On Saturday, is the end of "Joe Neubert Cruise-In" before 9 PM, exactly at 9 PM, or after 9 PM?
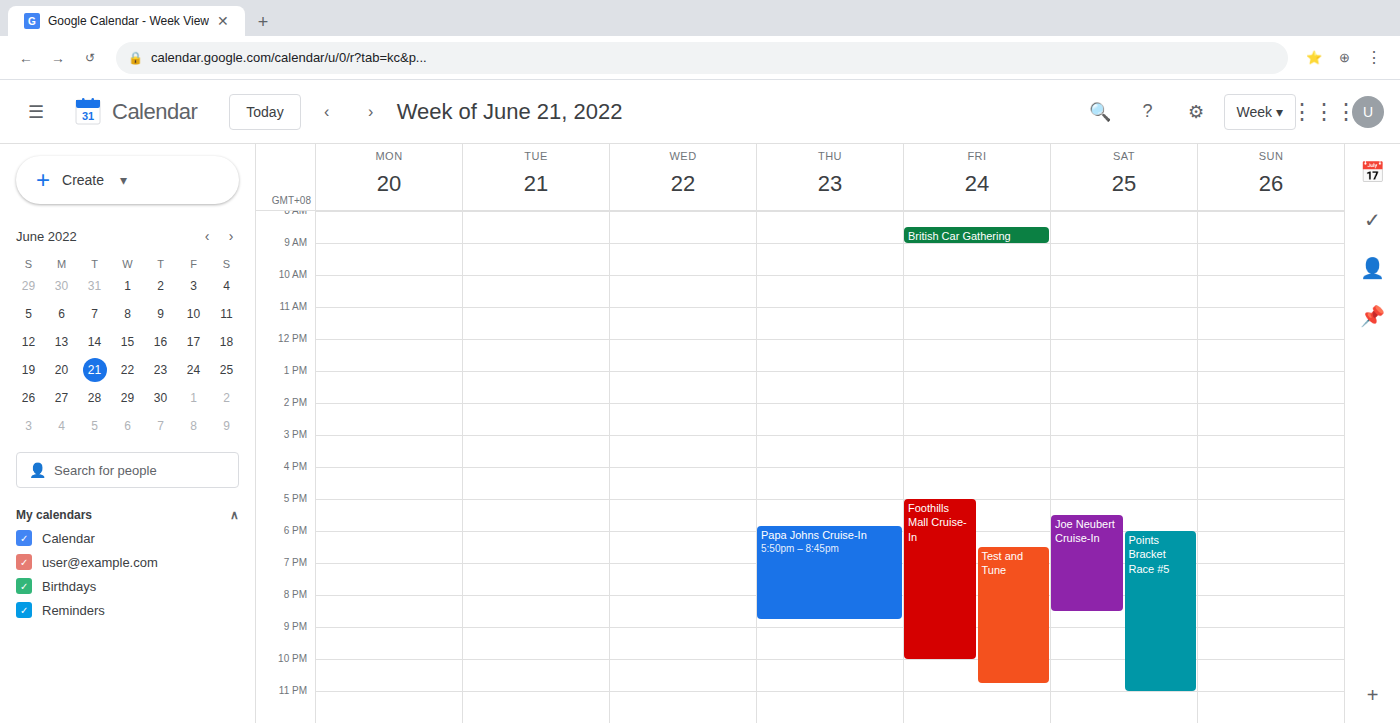
8:30 PM -- before 9 PM, 30 minutes above the 9 PM line.